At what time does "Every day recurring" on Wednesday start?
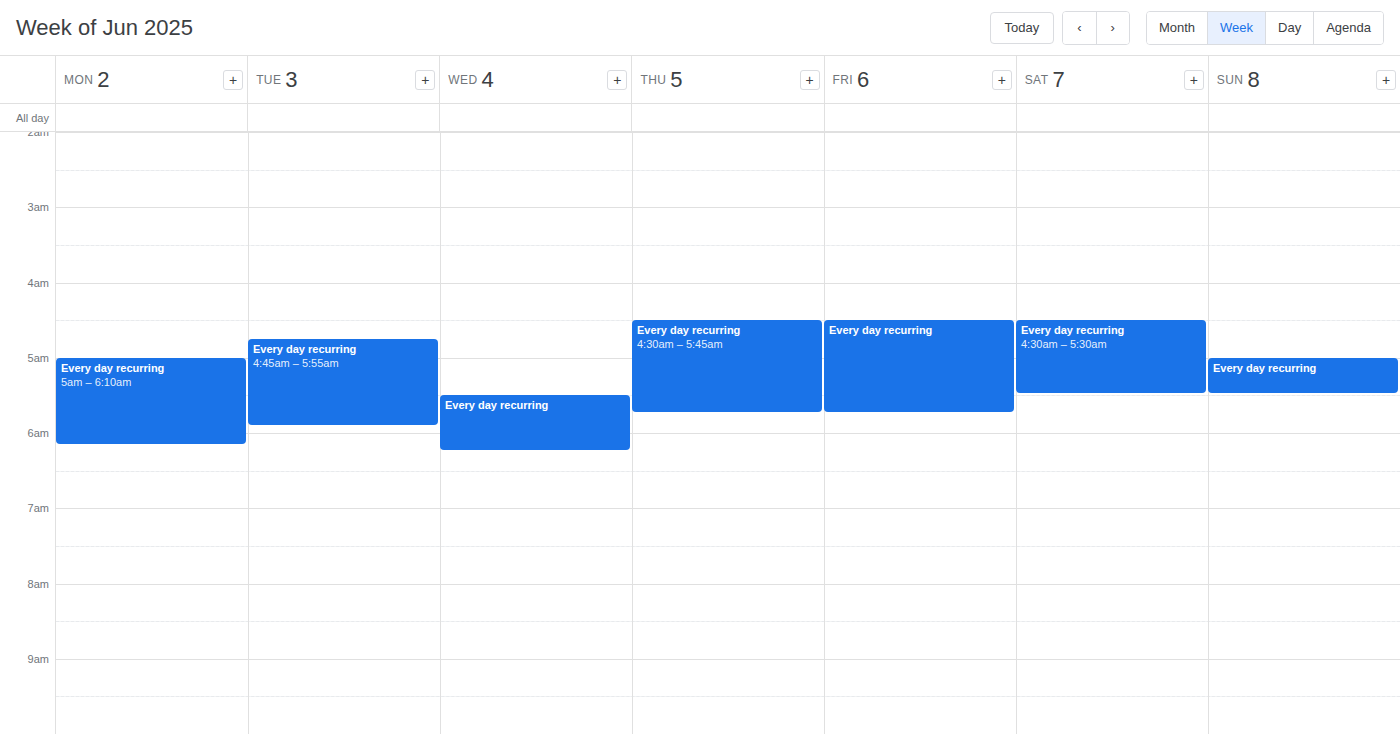
5:30 AM